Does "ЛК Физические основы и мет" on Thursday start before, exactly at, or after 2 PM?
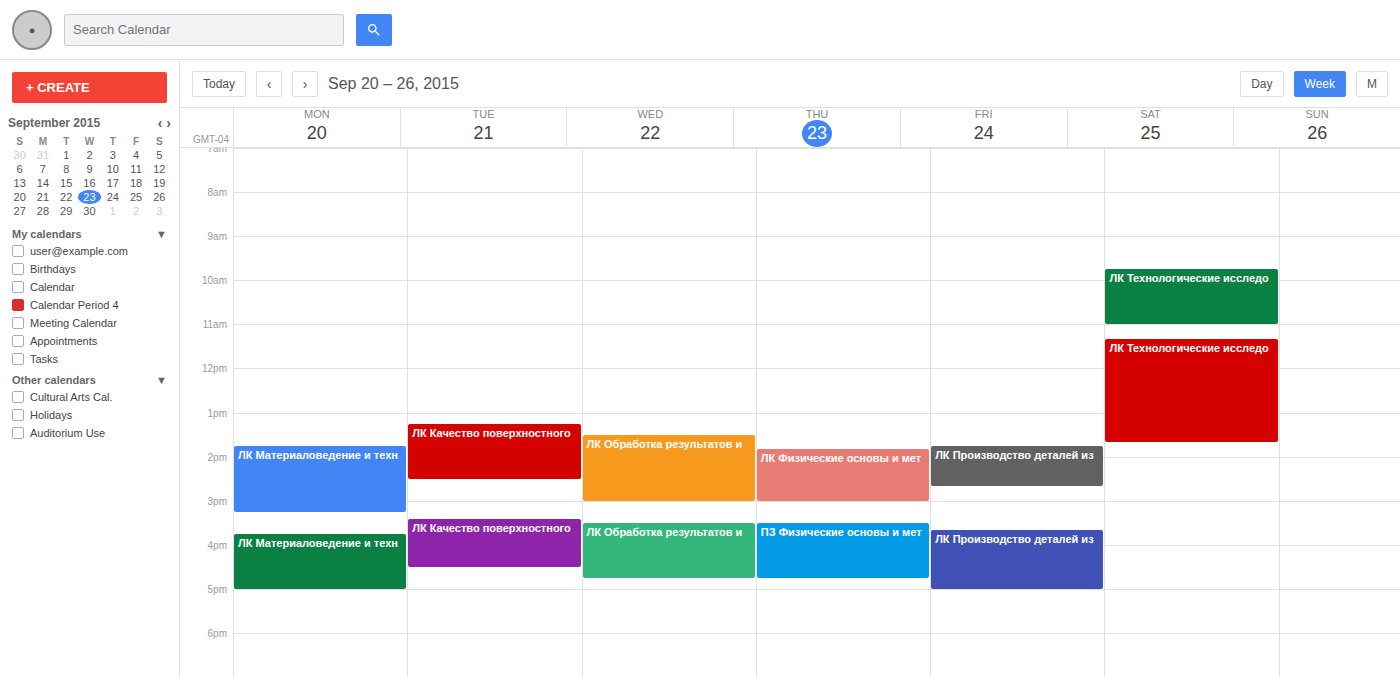
1:50 PM -- before 2 PM, 10 minutes above the 2 PM line.